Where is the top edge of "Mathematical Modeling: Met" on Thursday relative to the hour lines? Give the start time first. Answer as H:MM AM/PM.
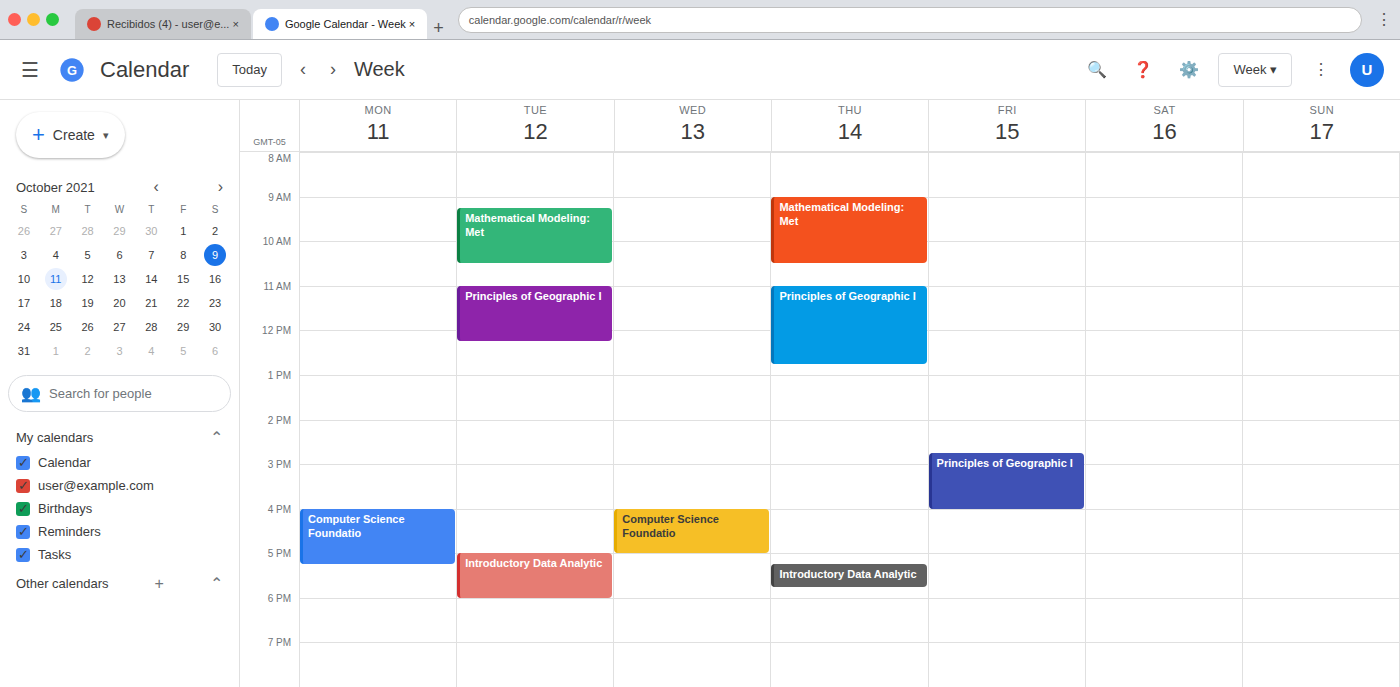
9:00 AM -- exactly on the 9 AM line.